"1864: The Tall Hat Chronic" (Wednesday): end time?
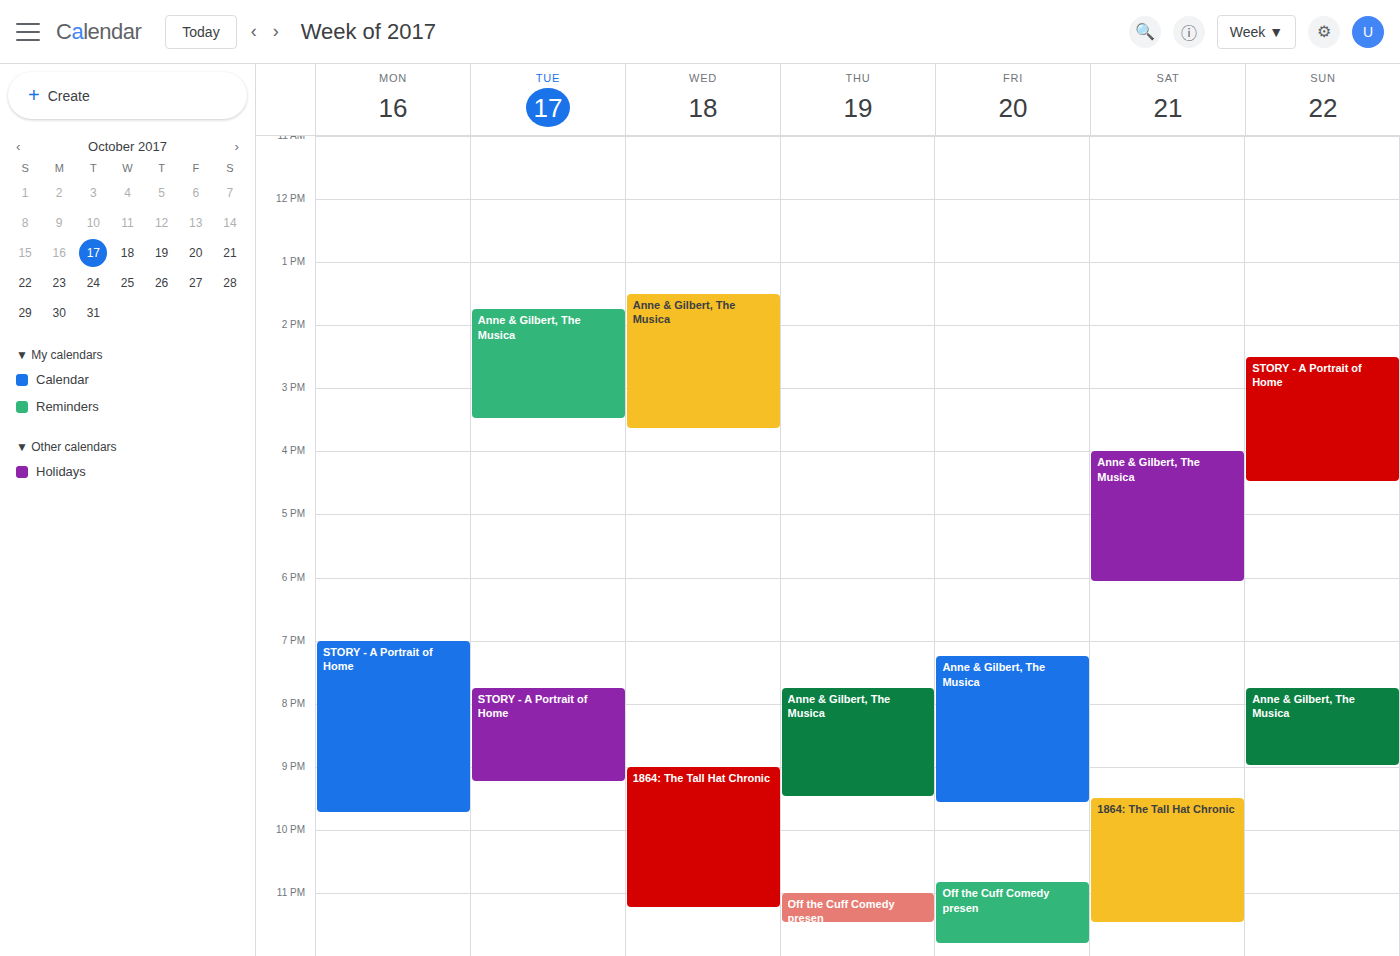
11:15 PM